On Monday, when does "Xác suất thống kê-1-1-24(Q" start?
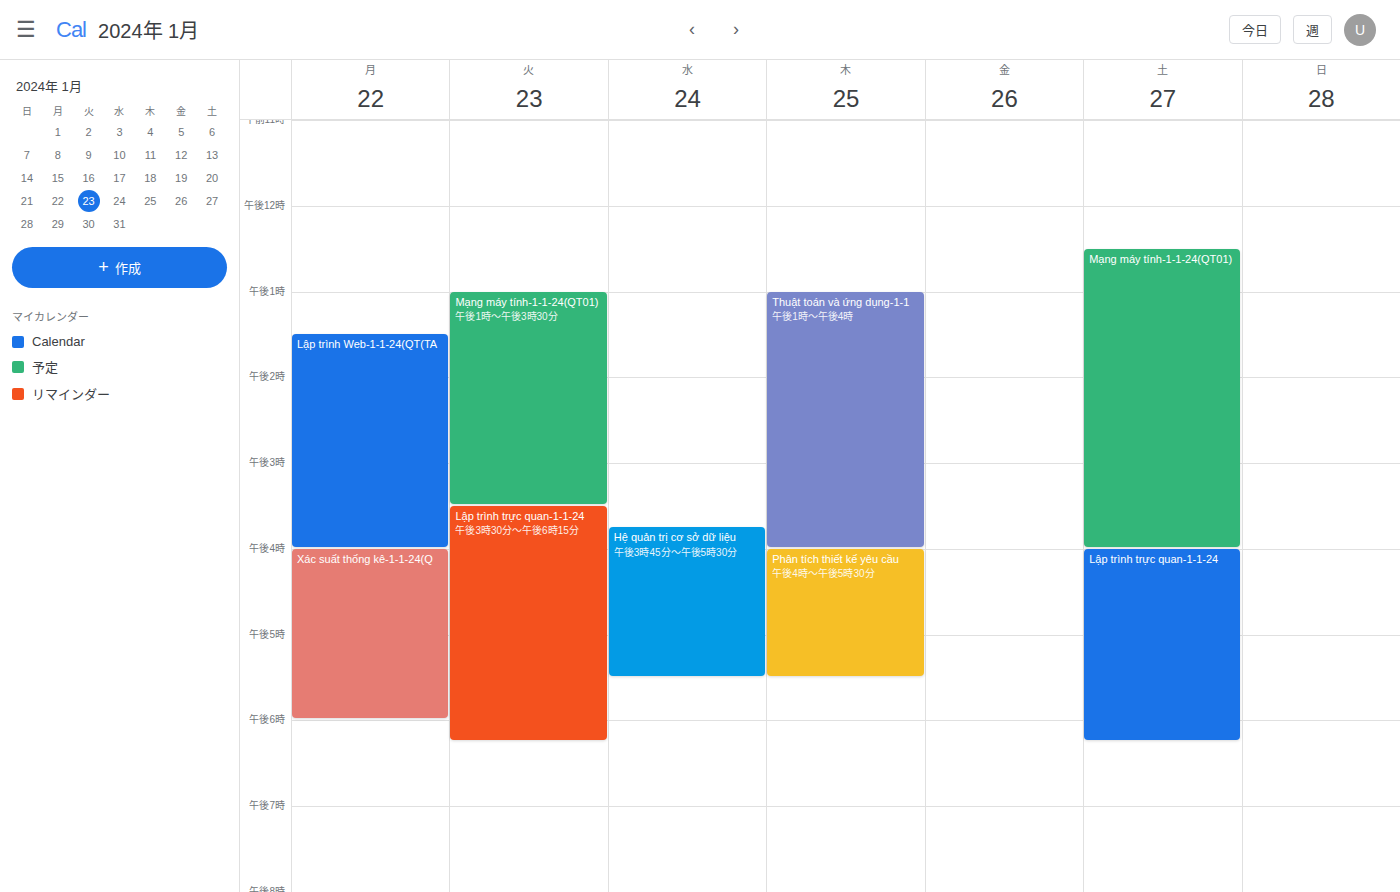
4:00 PM